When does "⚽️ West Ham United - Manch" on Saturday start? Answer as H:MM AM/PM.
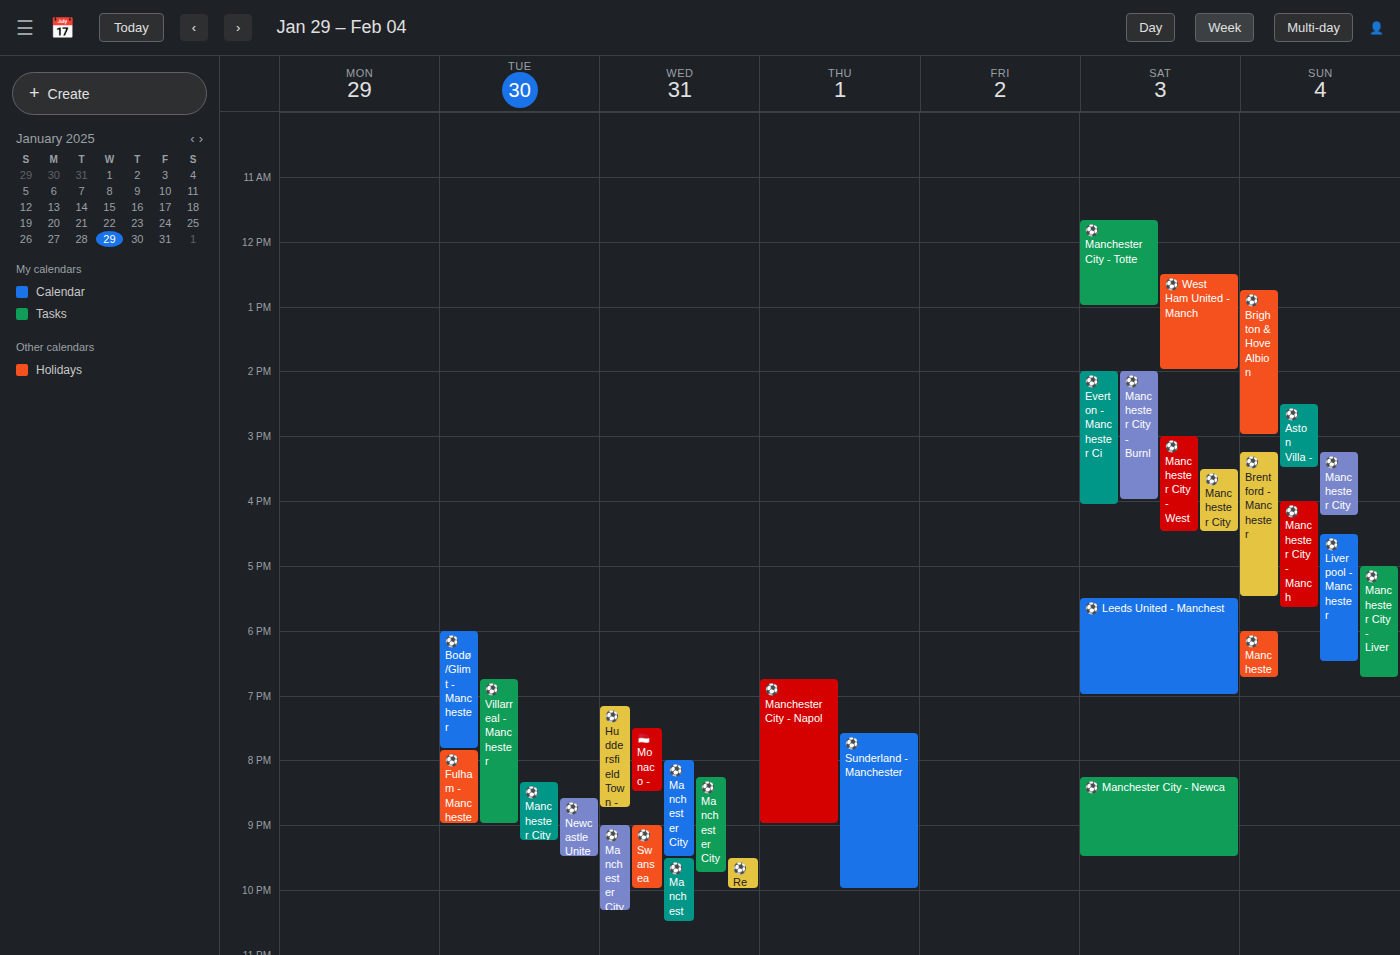
12:30 PM